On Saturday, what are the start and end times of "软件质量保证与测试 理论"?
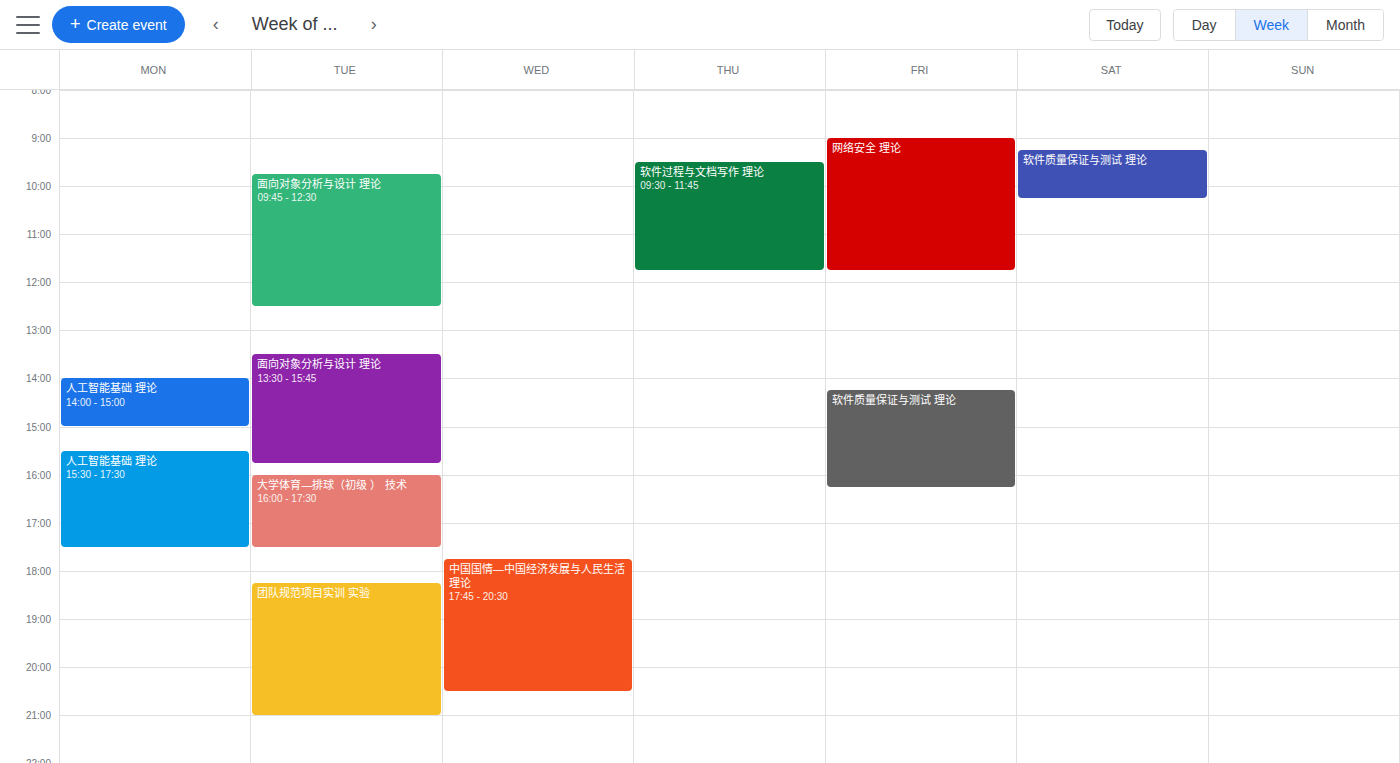
9:15 AM to 10:15 AM